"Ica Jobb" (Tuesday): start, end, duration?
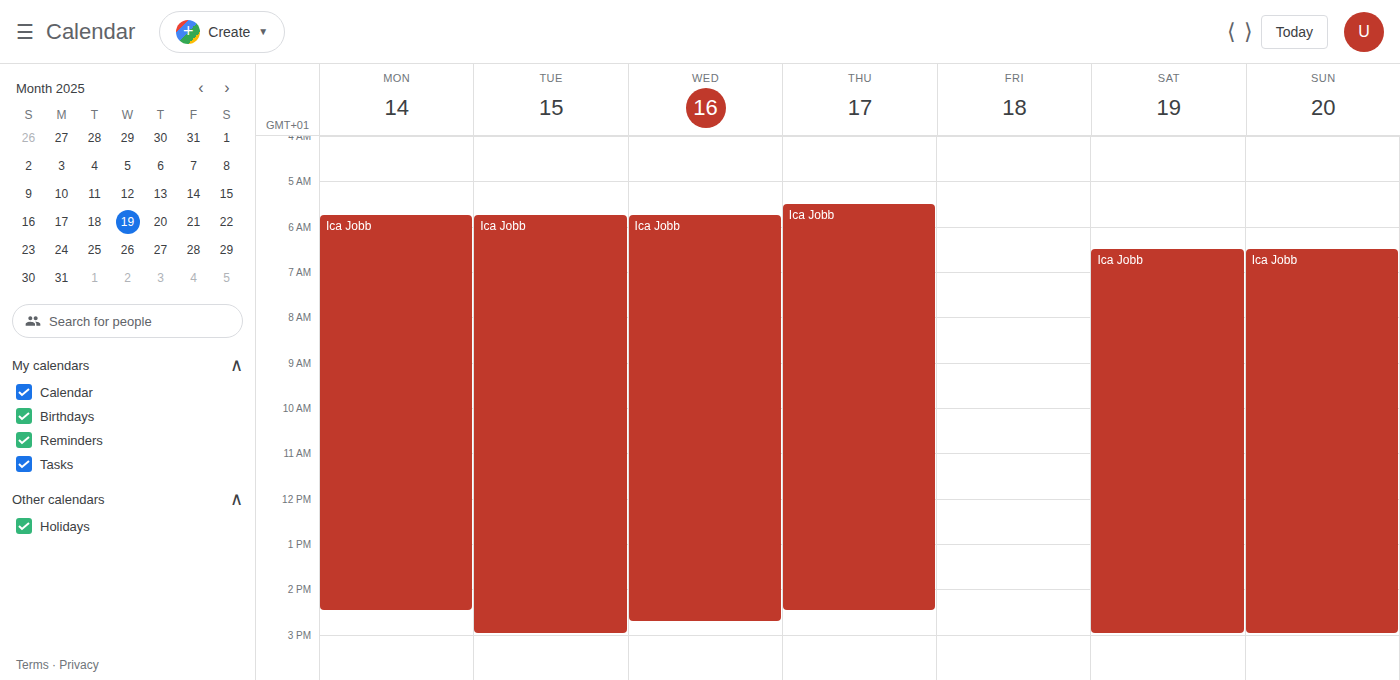
5:45 AM to 3:00 PM, 9 hours 15 minutes